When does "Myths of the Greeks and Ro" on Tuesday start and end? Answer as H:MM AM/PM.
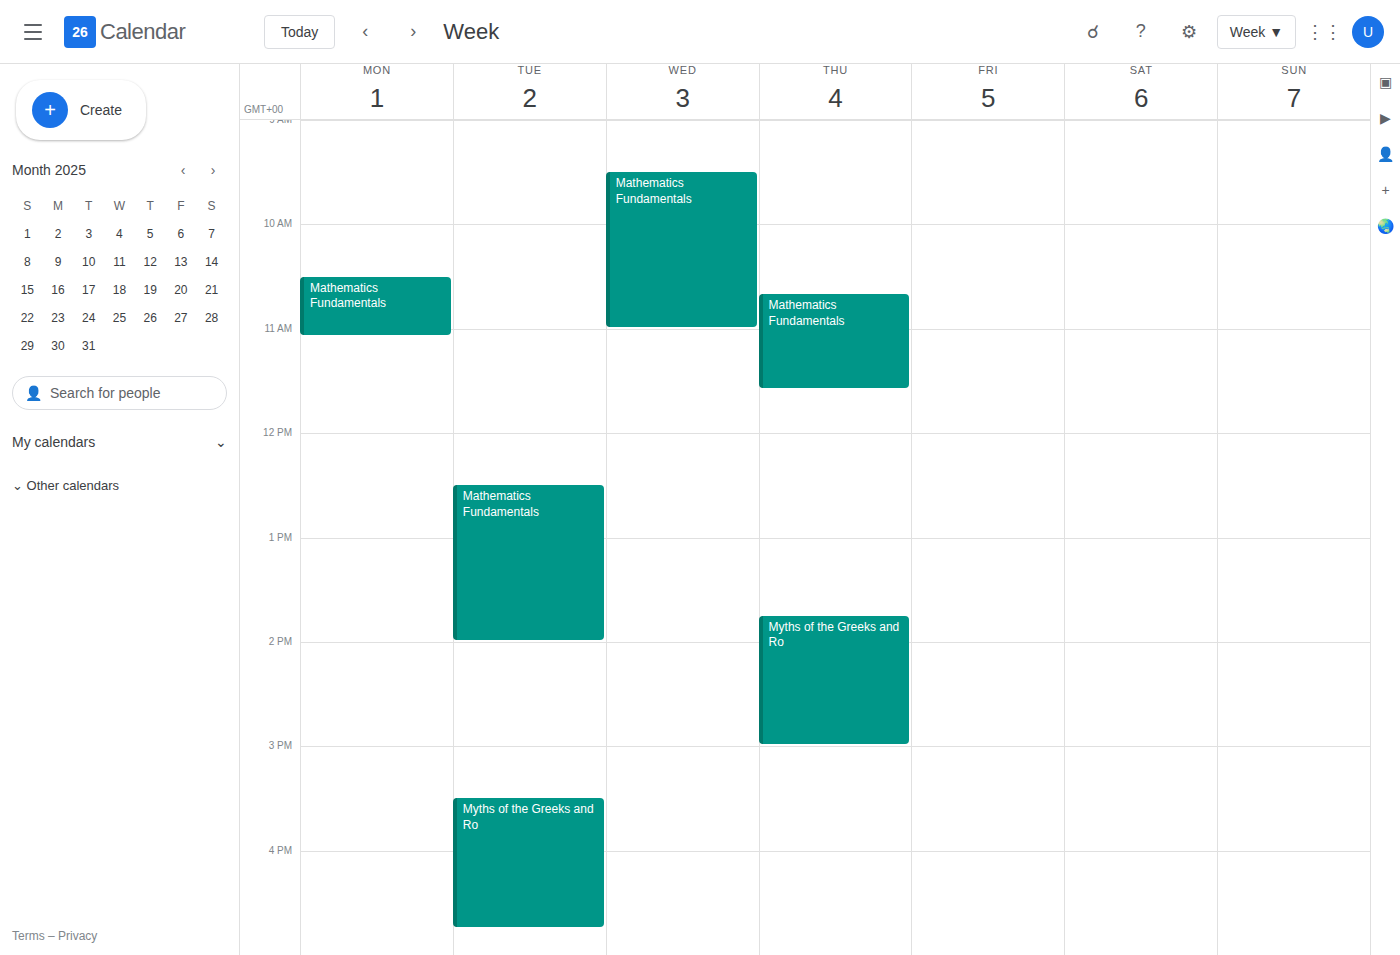
3:30 PM to 4:45 PM